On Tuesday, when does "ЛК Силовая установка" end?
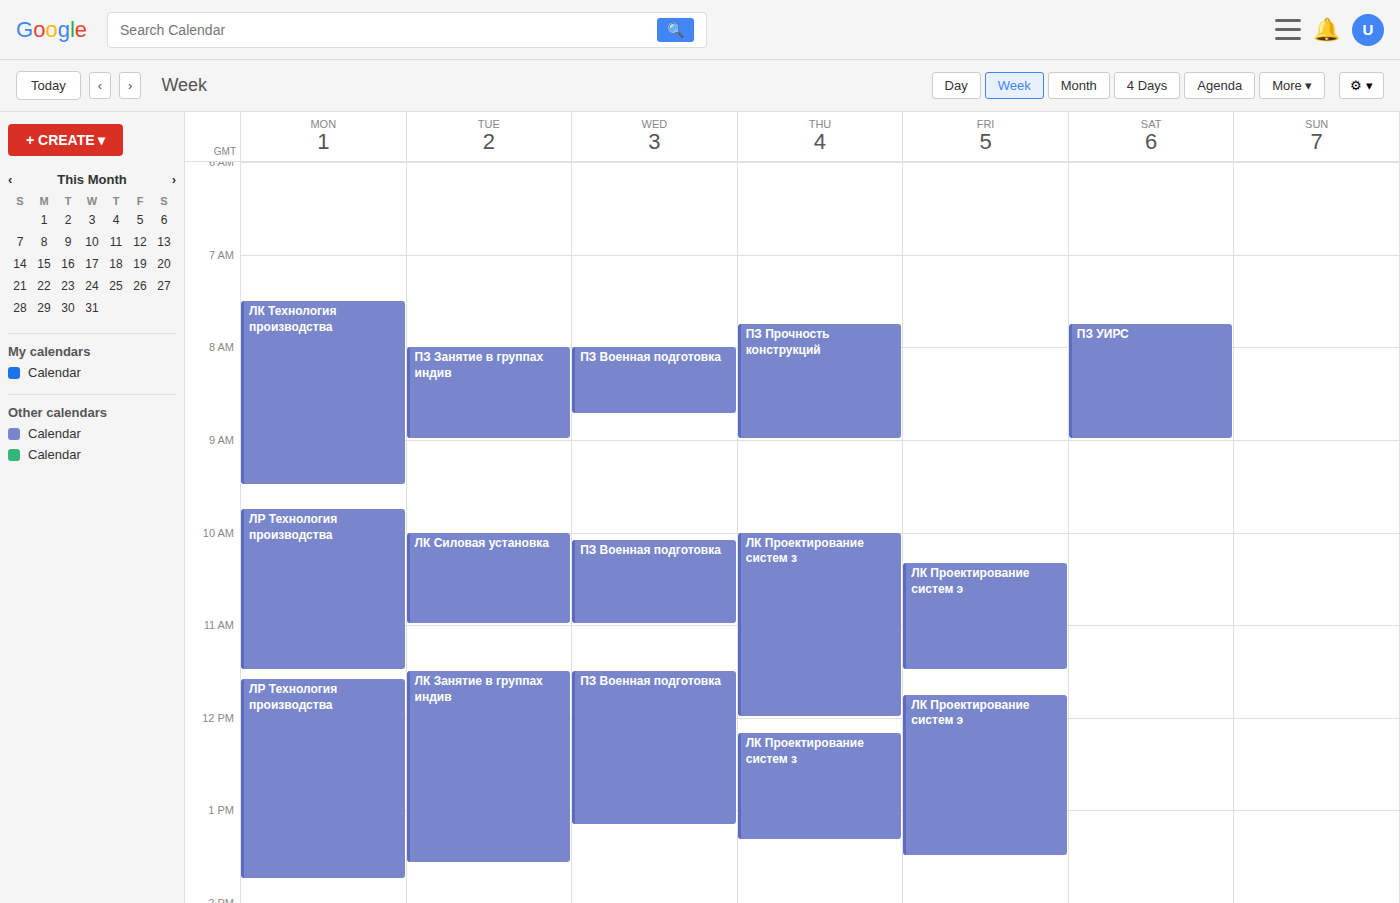
11:00 AM